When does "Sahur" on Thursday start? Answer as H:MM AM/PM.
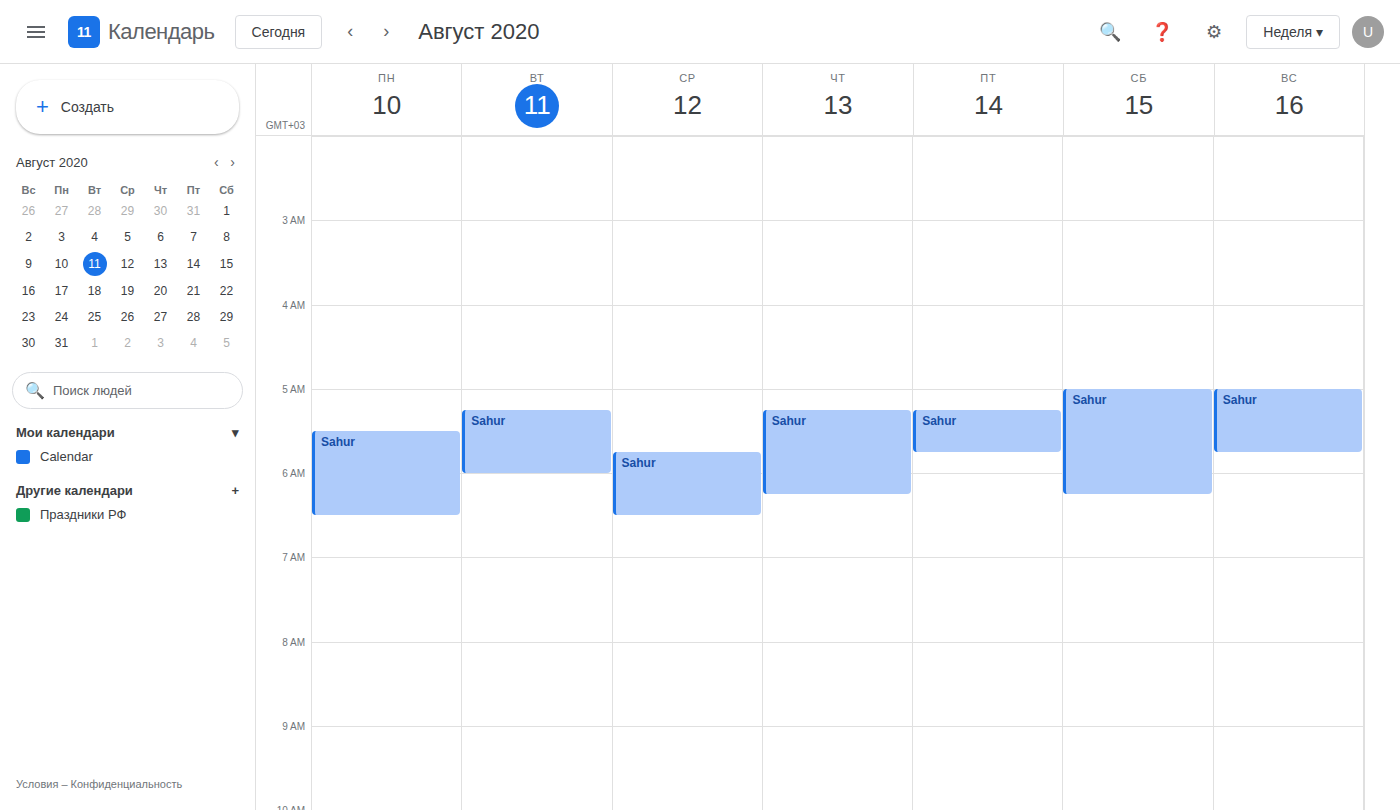
5:15 AM